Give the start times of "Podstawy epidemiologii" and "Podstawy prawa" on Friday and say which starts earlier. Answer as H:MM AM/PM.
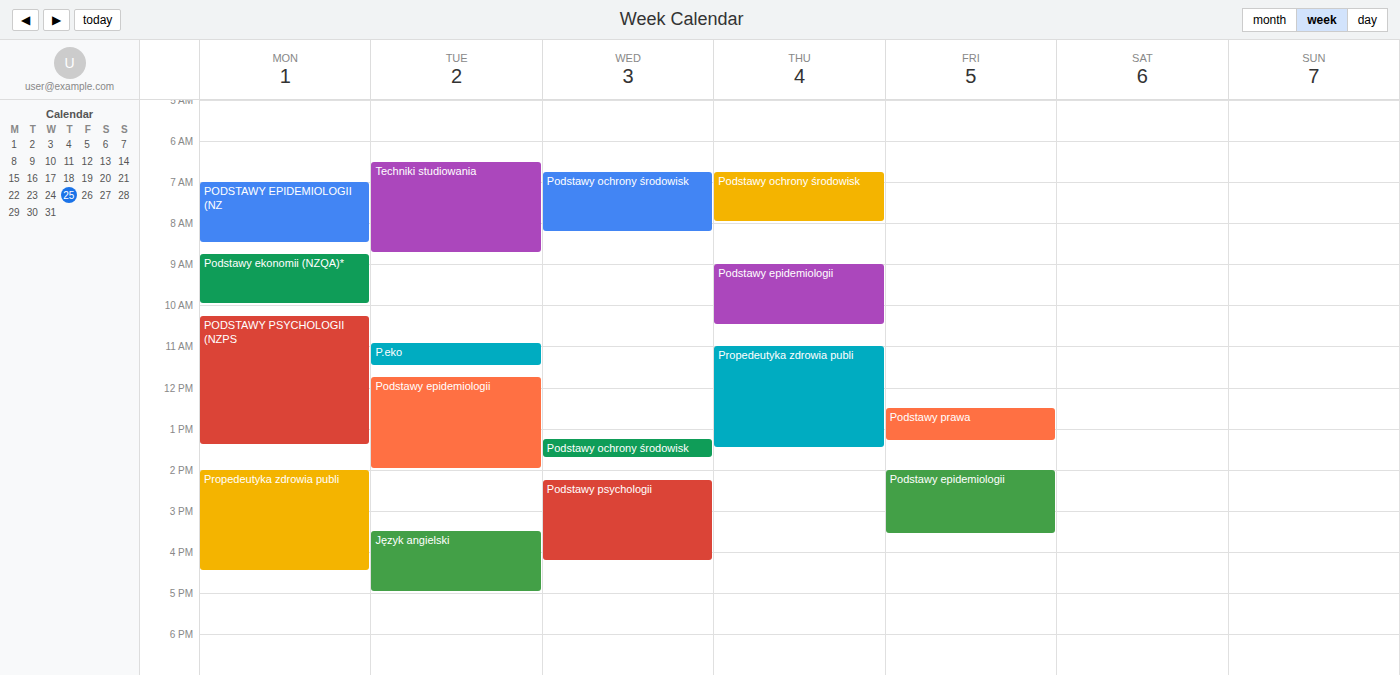
"Podstawy prawa" 12:30 PM; "Podstawy epidemiologii" 2:00 PM.